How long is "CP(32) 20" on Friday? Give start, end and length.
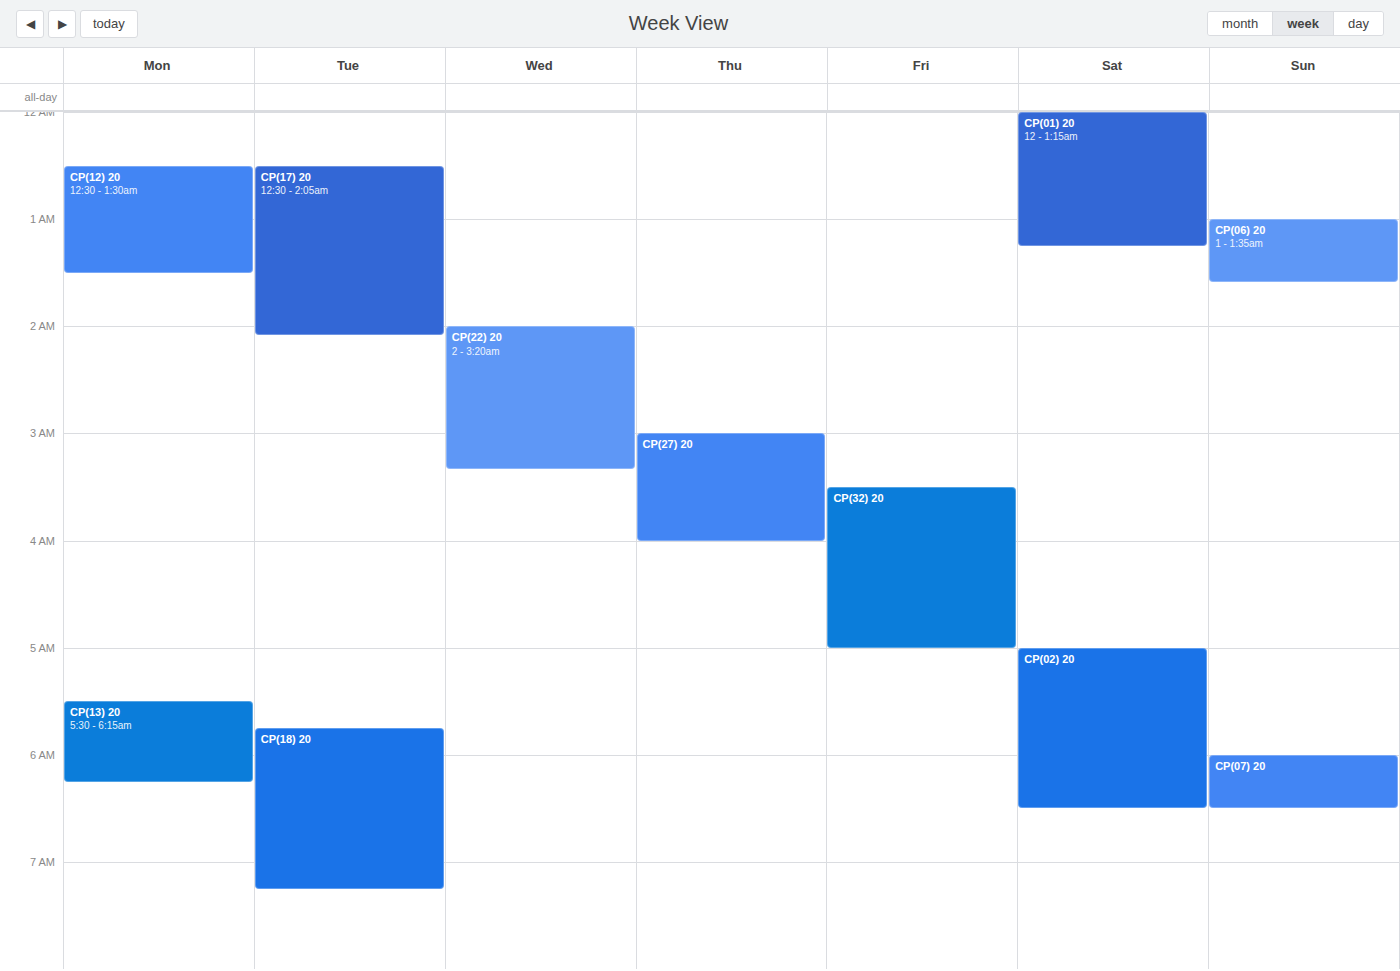
3:30 AM to 5:00 AM, 1 hour 30 minutes